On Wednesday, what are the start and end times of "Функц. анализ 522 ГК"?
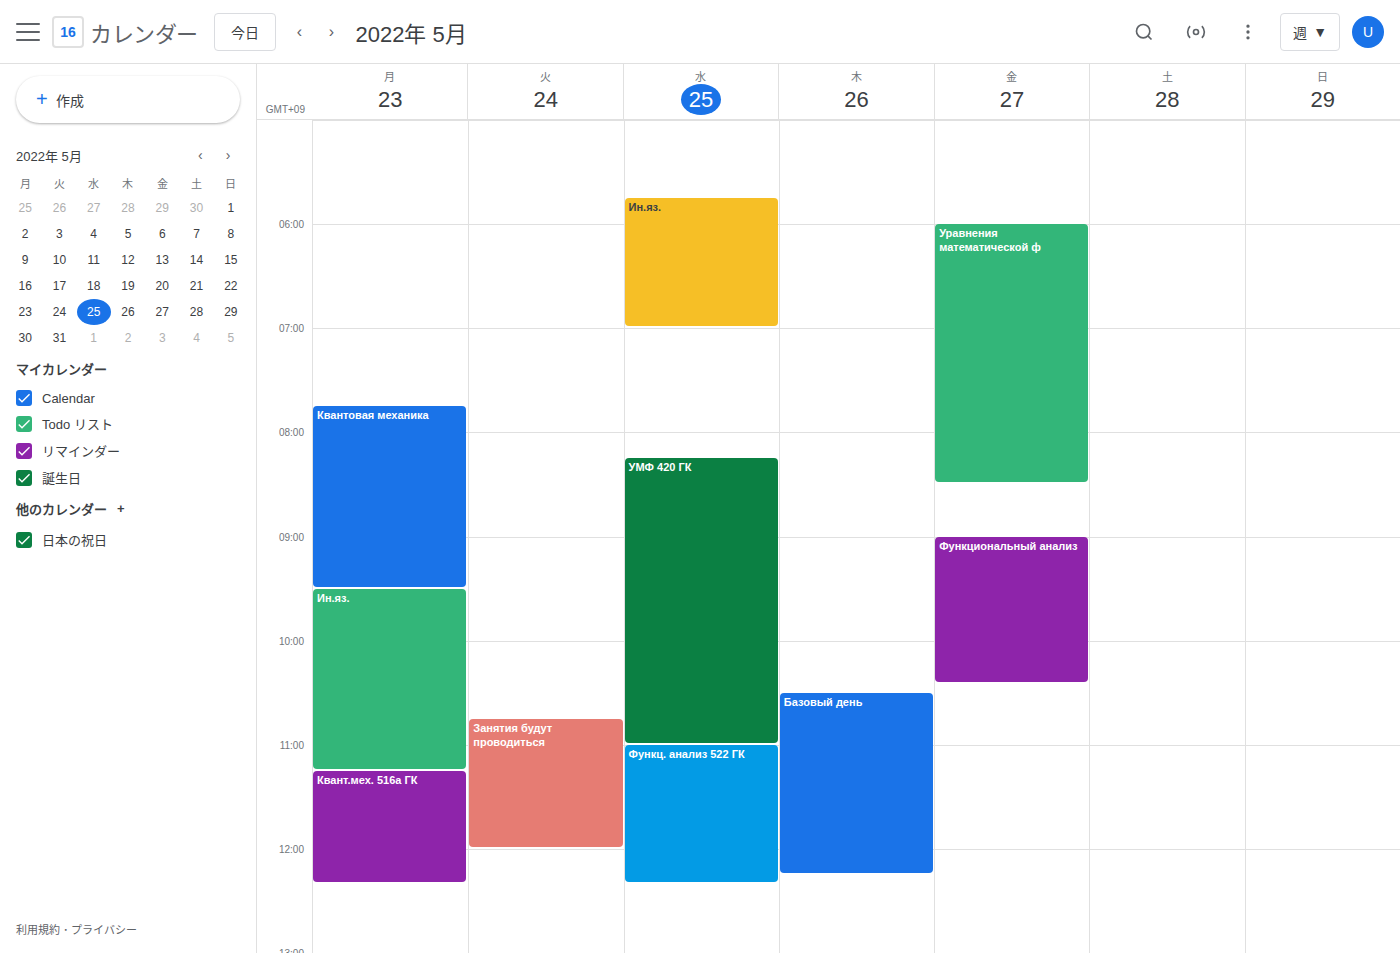
11:00 AM to 12:20 PM